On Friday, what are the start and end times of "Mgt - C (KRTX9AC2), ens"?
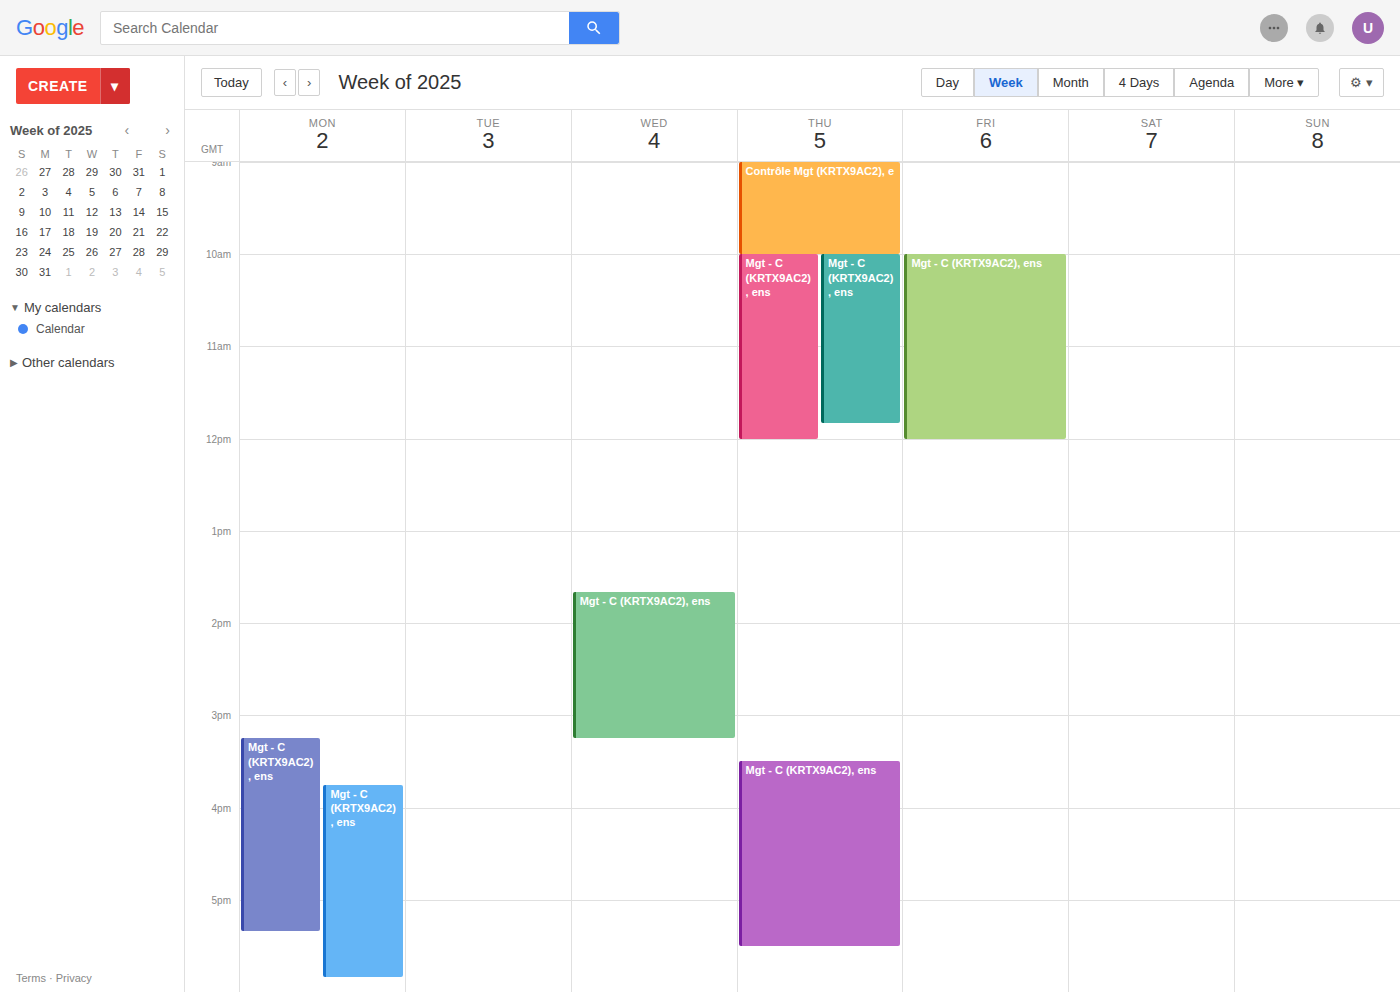
10:00 AM to 12:00 PM